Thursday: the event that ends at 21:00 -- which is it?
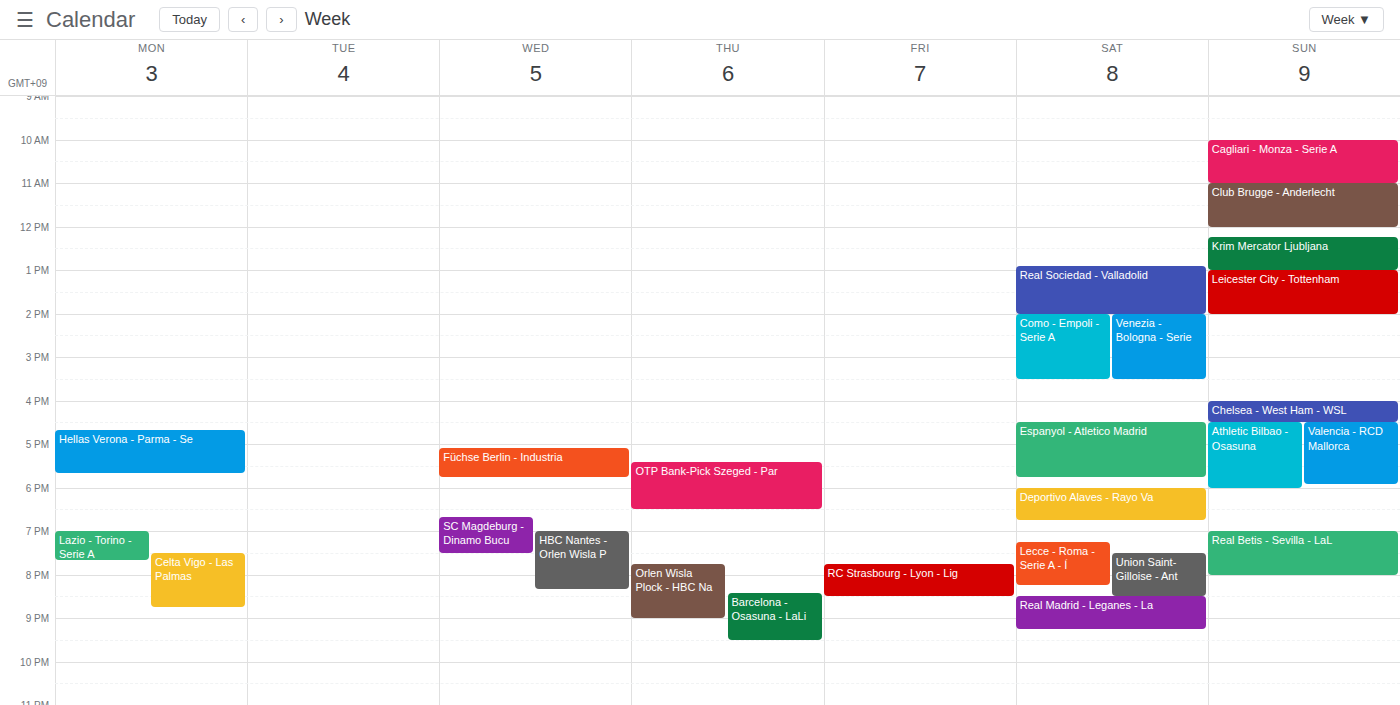
"Orlen Wisla Plock - HBC Na"